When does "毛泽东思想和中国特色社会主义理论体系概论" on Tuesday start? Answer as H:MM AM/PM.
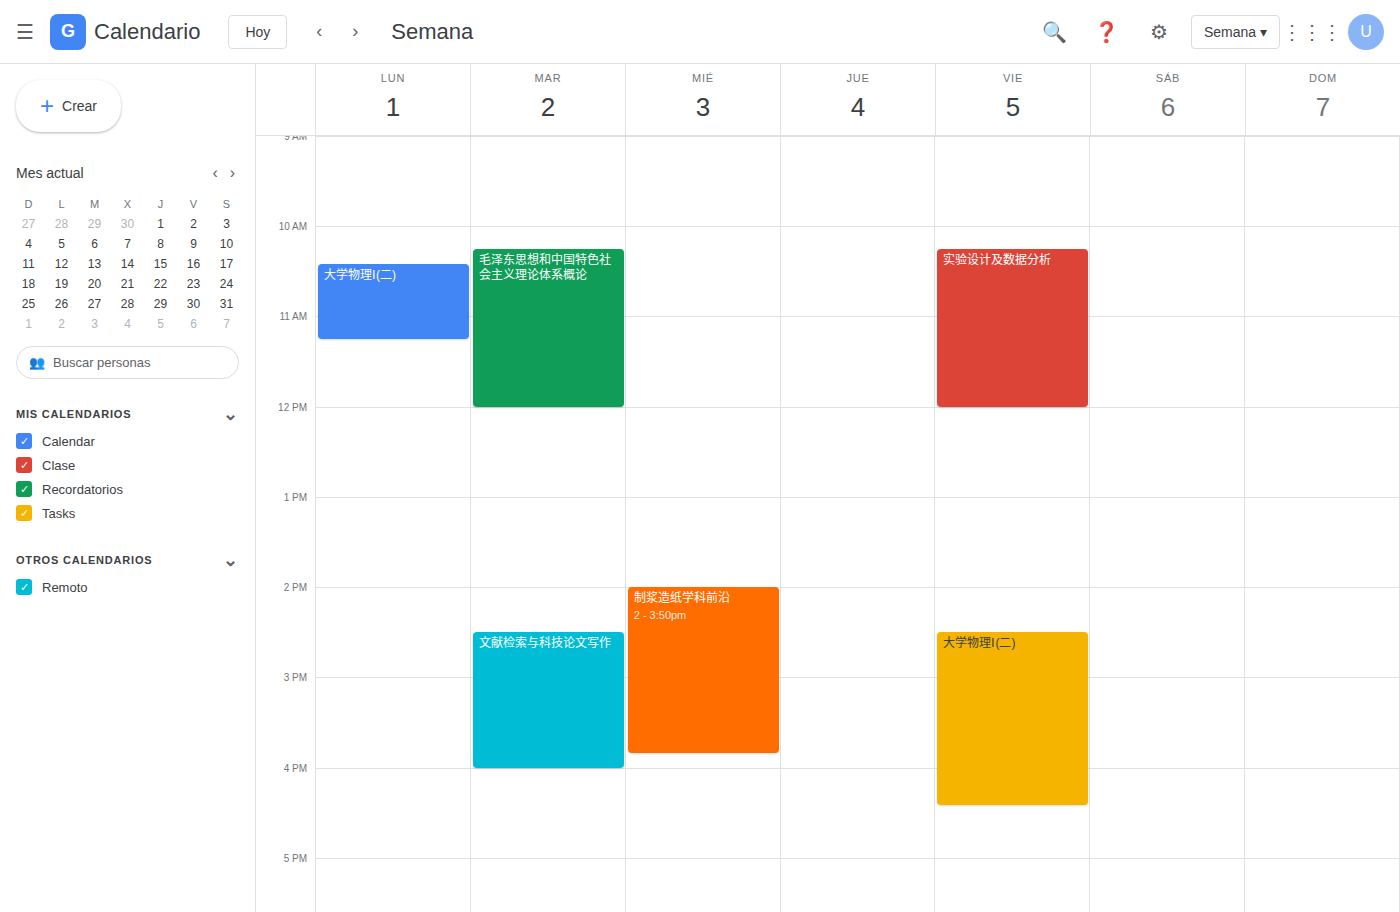
10:15 AM